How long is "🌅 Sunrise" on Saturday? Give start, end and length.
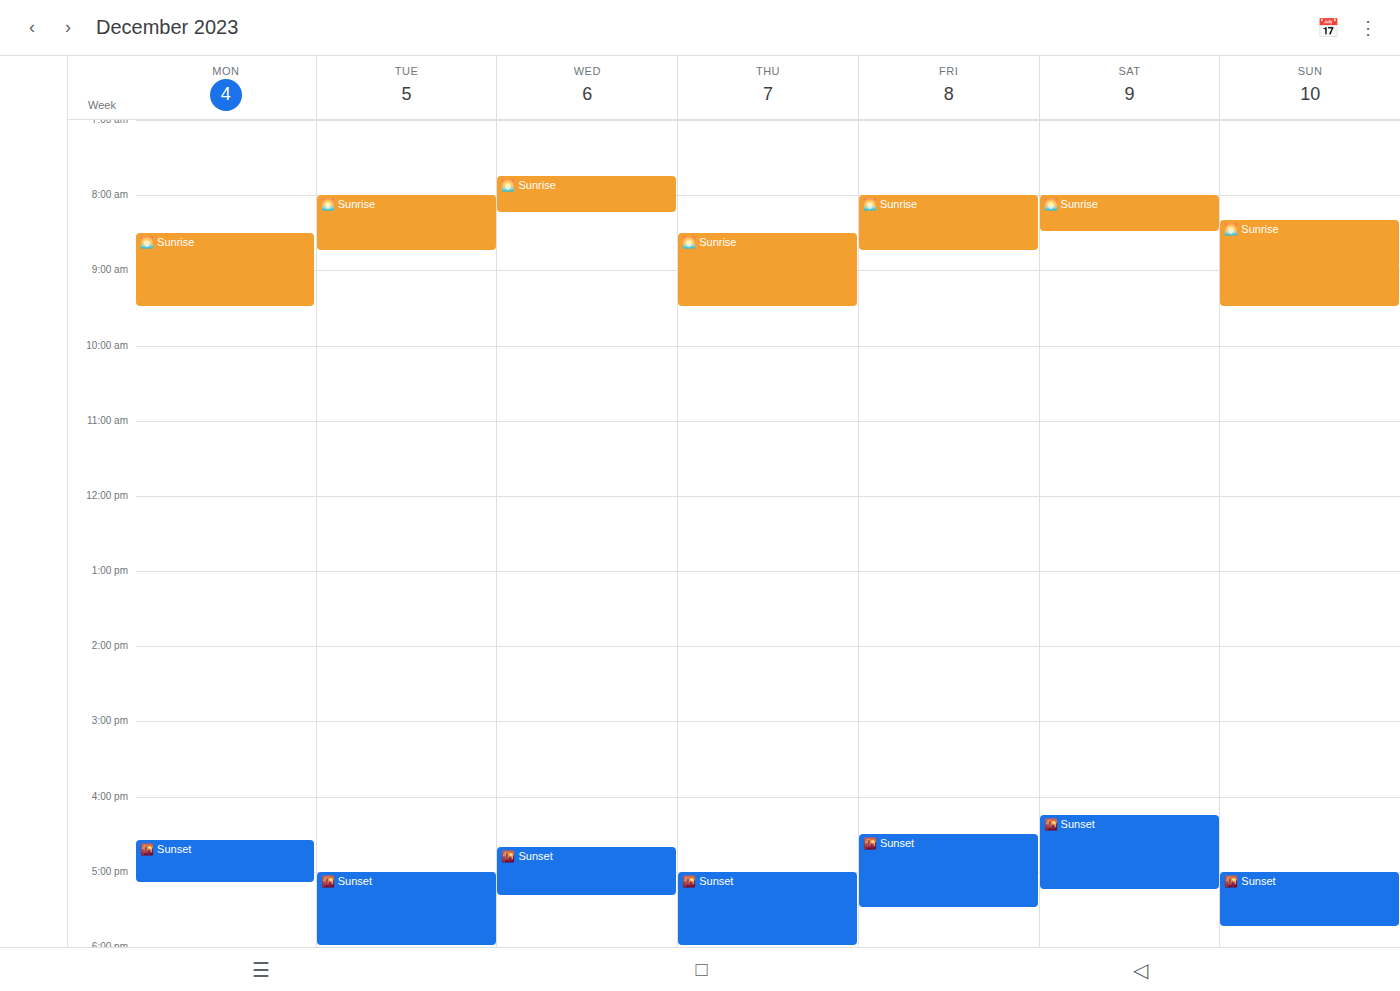
8:00 AM to 8:30 AM, 30 minutes